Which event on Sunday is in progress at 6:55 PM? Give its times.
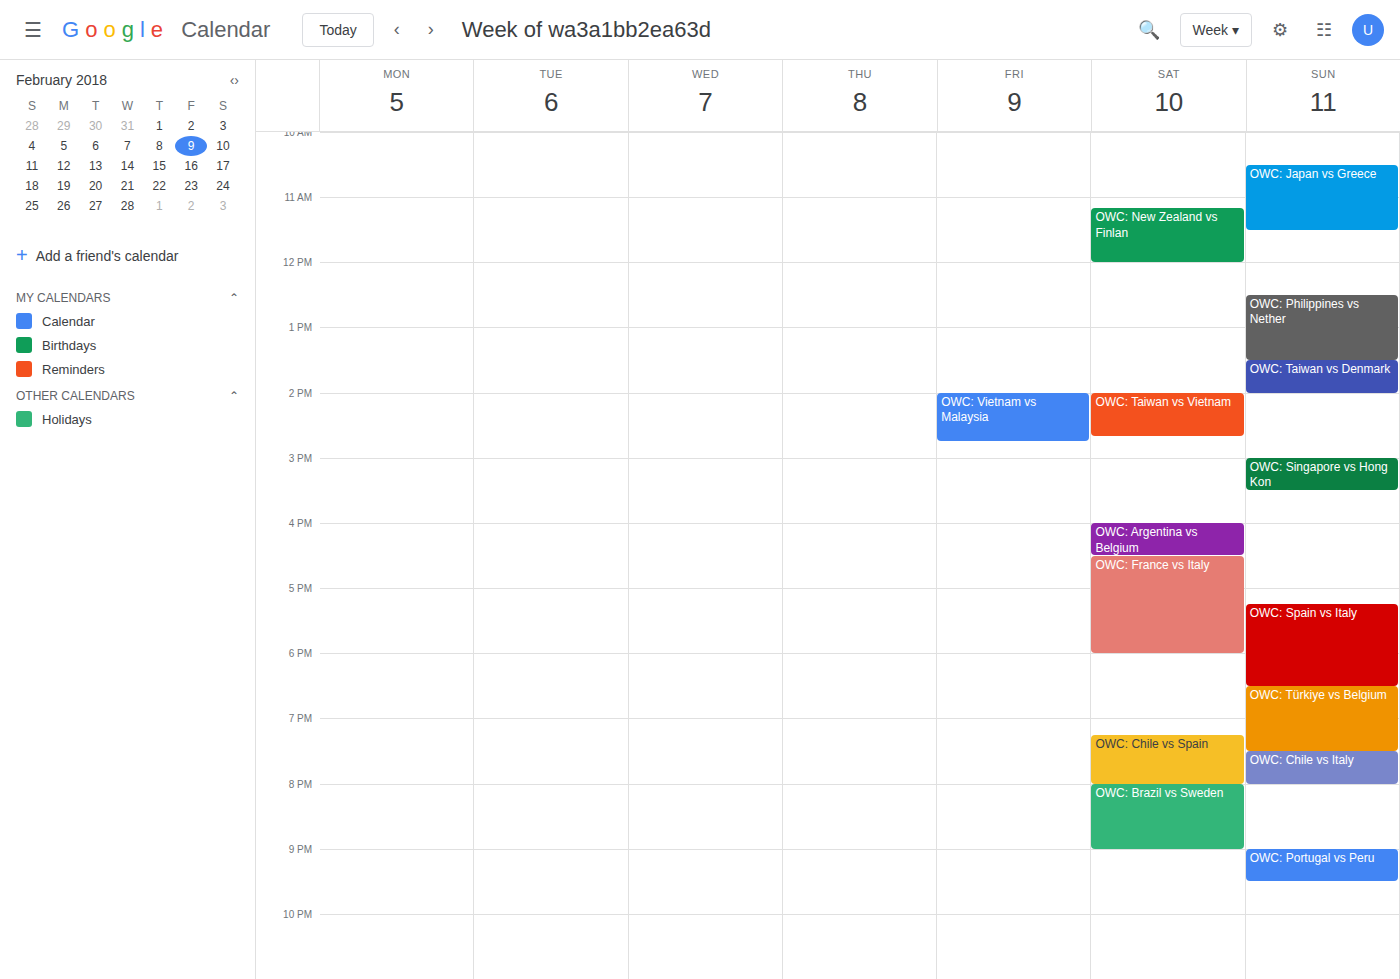
"OWC: Türkiye vs Belgium", 6:30 PM to 7:30 PM